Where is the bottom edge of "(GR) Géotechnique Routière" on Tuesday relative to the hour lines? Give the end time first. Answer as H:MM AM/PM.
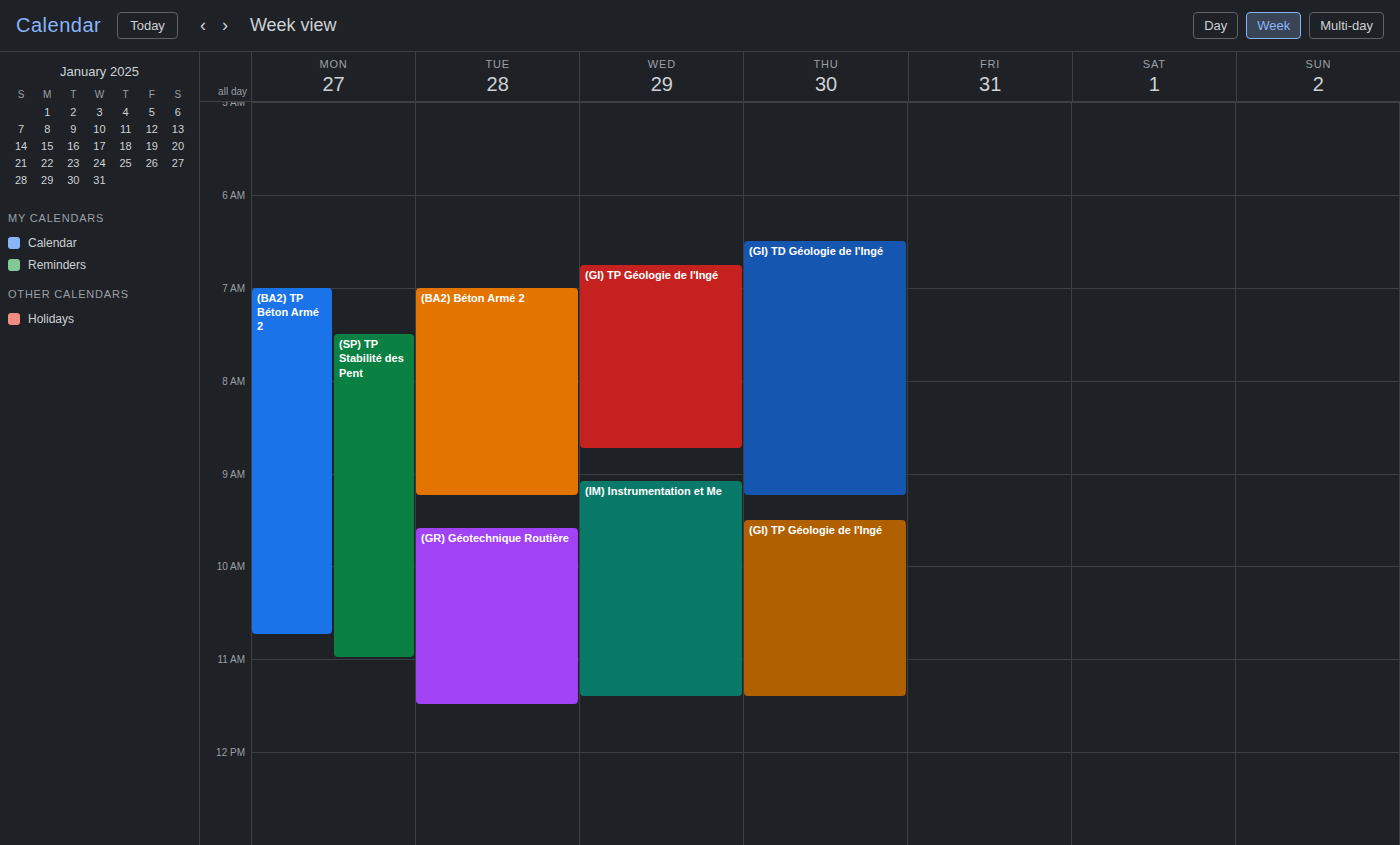
11:30 AM -- halfway between the 11 AM and 12 PM lines.